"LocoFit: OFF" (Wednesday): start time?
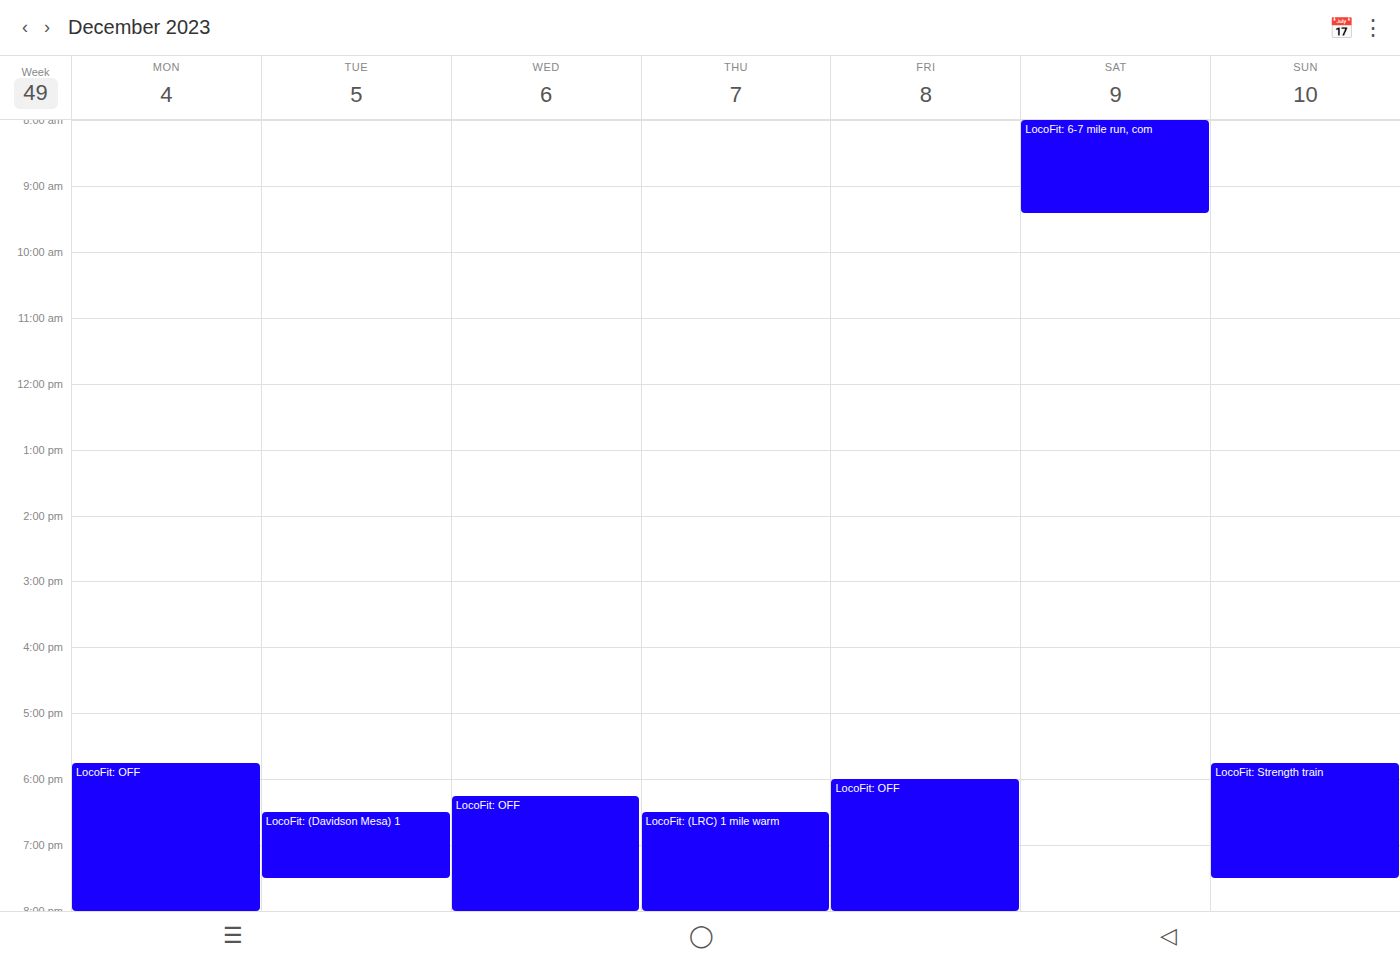
6:15 PM